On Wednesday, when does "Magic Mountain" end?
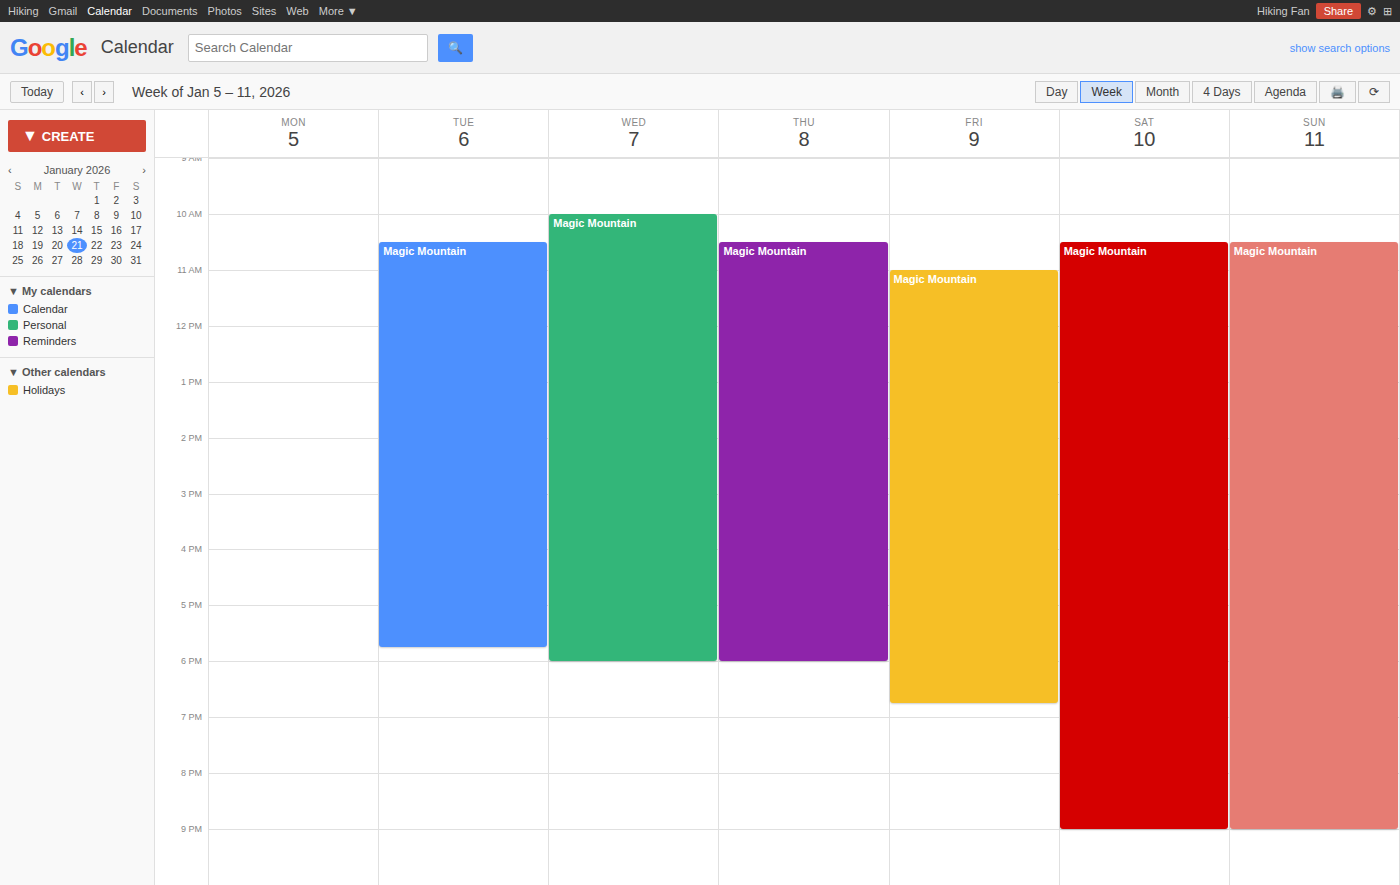
6:00 PM